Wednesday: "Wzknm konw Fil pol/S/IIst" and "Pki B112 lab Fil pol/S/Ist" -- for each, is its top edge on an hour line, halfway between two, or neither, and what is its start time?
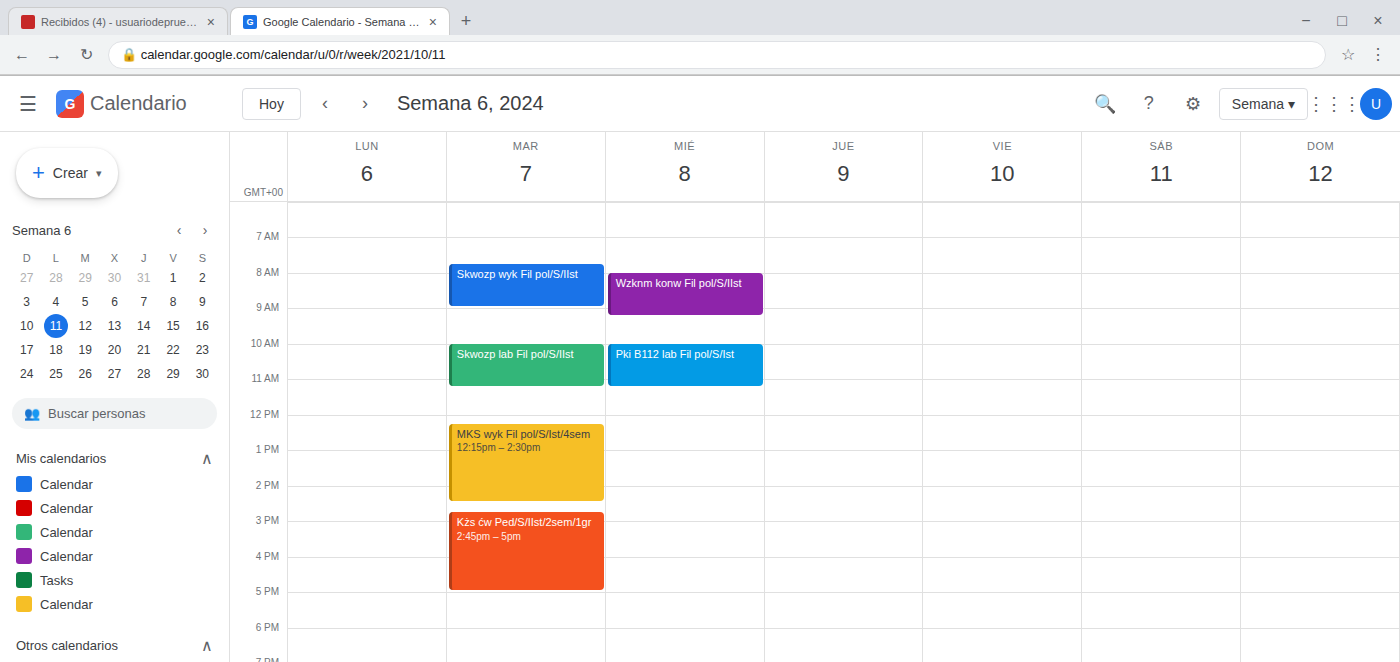
"Wzknm konw Fil pol/S/IIst": 8:00 AM, exactly on the 8 AM line. "Pki B112 lab Fil pol/S/Ist": 10:00 AM, exactly on the 10 AM line.